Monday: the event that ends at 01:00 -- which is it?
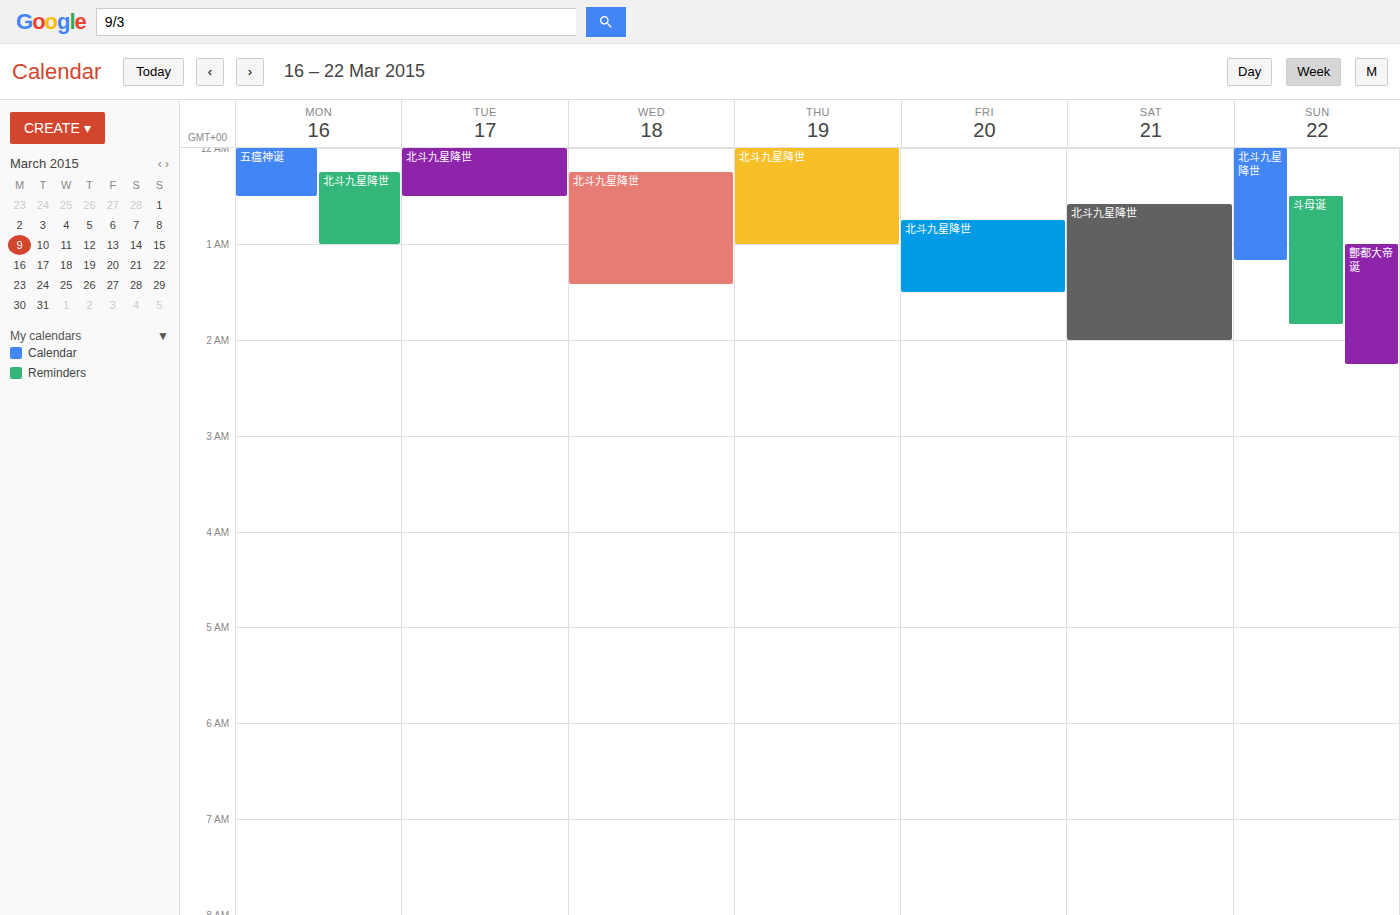
"北斗九星降世"